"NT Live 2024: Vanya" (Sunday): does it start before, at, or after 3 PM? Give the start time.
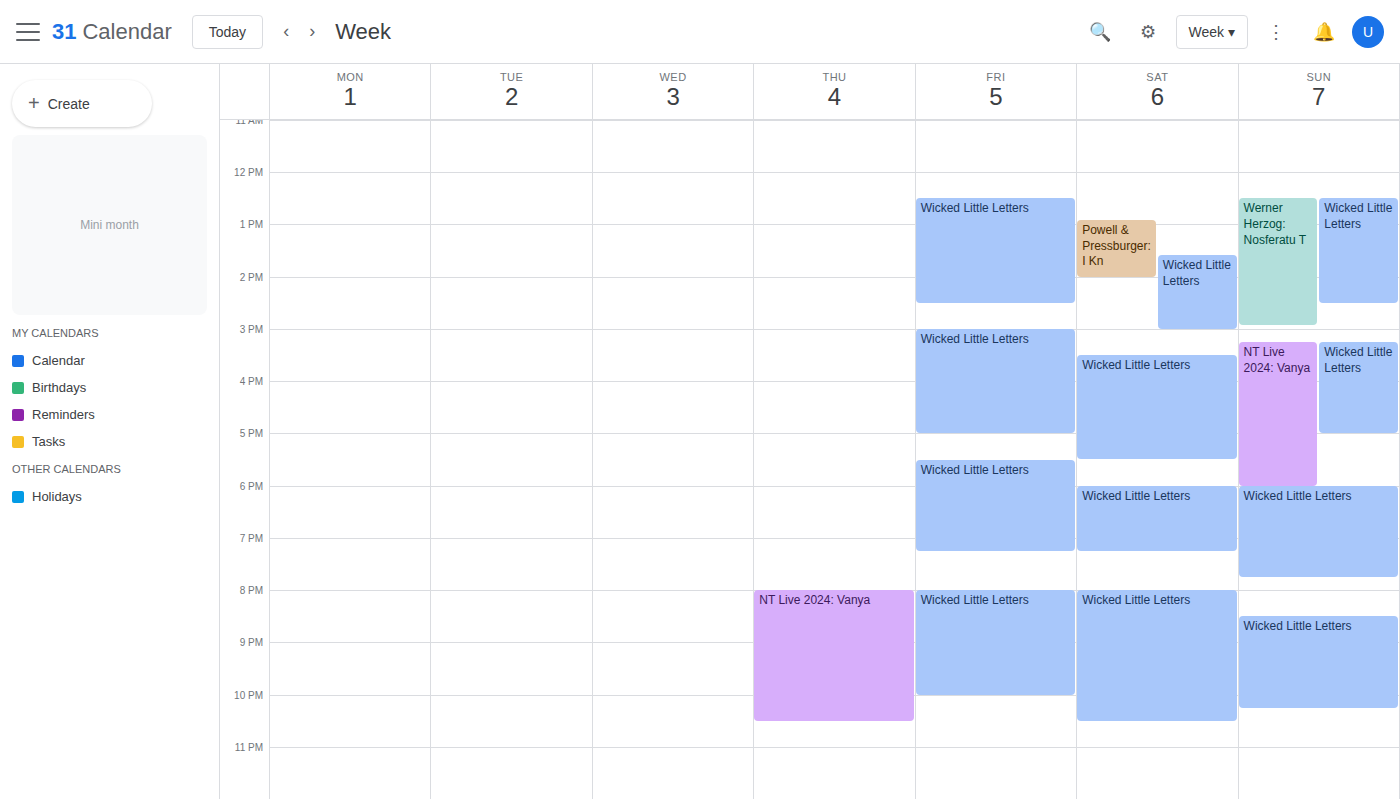
3:15 PM -- after 3 PM, 15 minutes below the 3 PM line.